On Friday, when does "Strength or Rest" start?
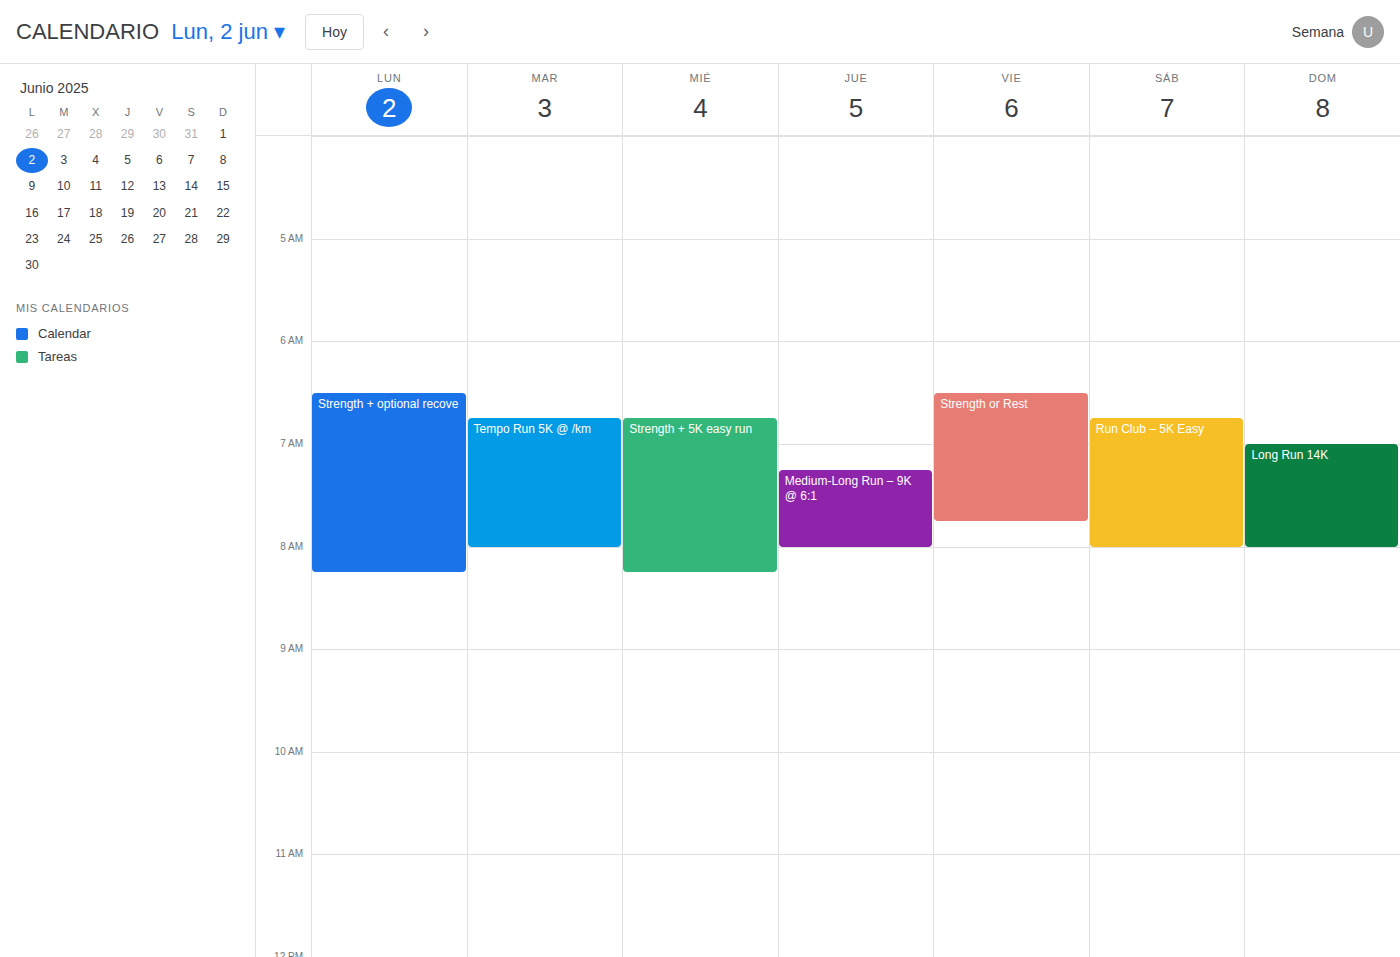
6:30 AM